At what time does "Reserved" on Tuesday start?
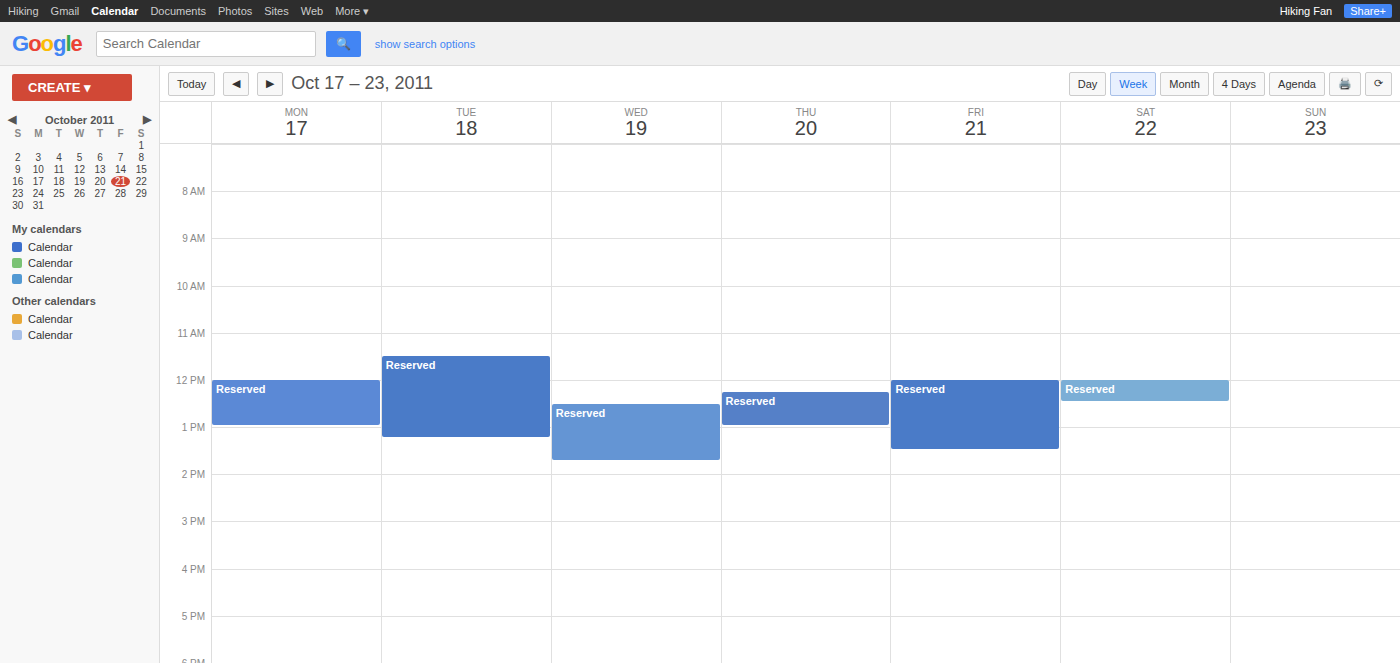
11:30